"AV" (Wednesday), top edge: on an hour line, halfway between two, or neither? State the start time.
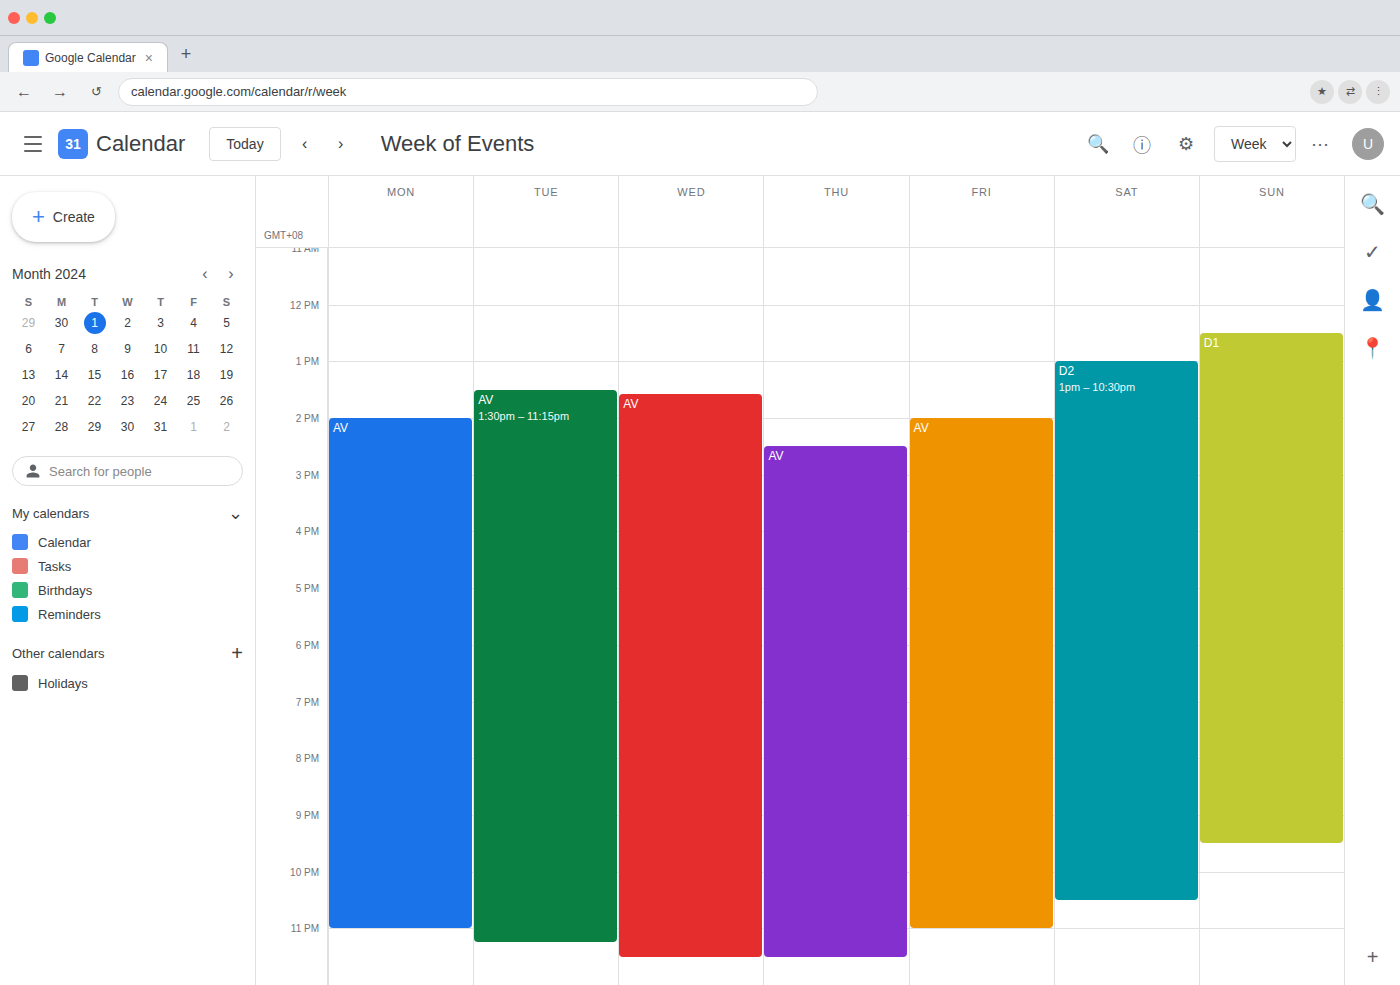
1:35 PM -- neither: 35 minutes below the 1 PM line and 25 minutes above the 2 PM line.